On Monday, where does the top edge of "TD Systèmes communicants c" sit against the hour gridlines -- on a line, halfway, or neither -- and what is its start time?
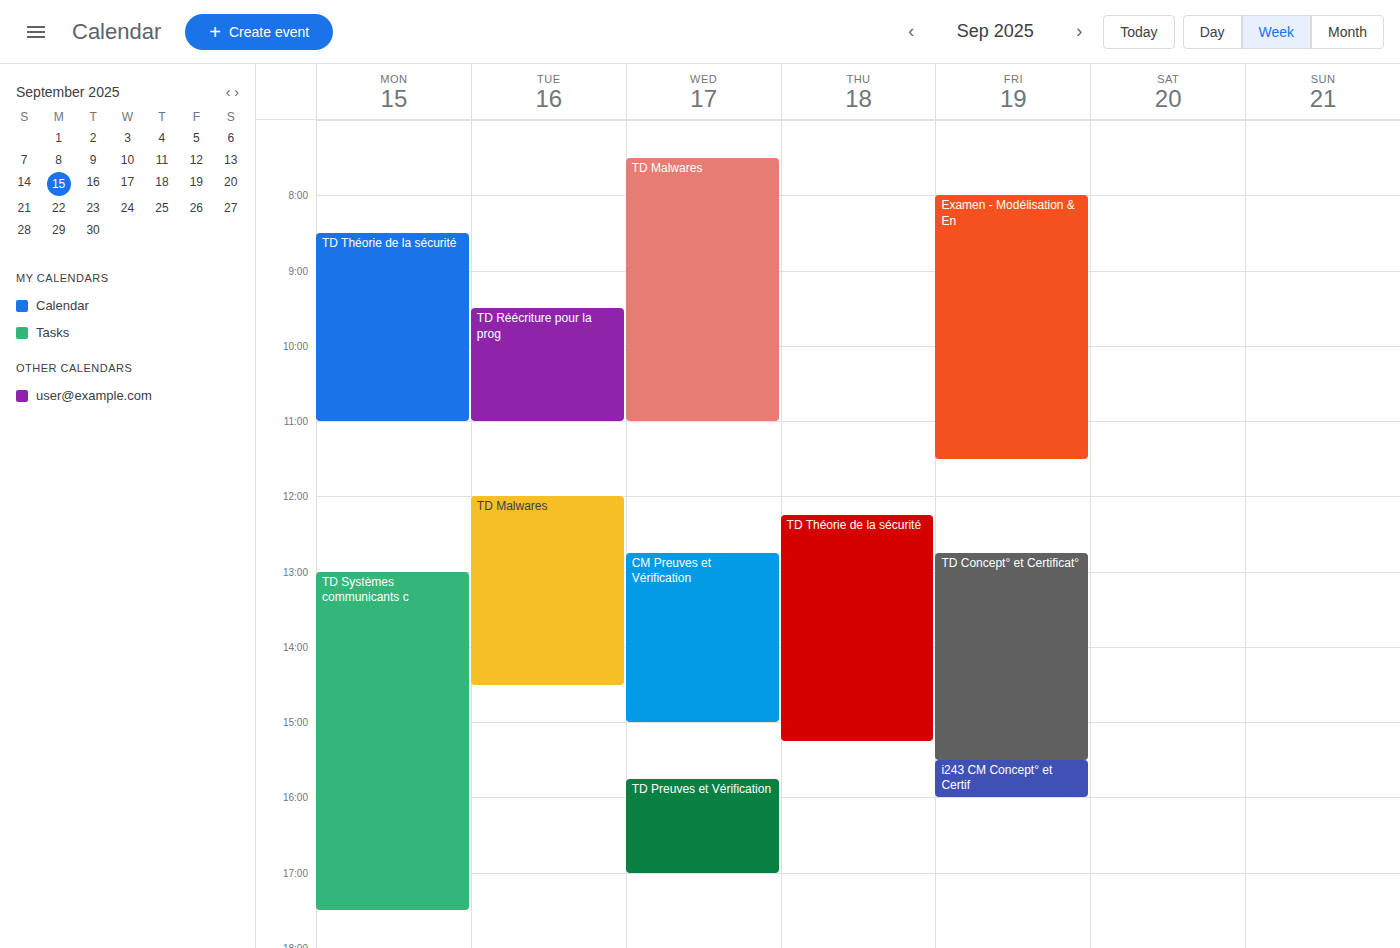
1:00 PM -- exactly on the 1 PM line.